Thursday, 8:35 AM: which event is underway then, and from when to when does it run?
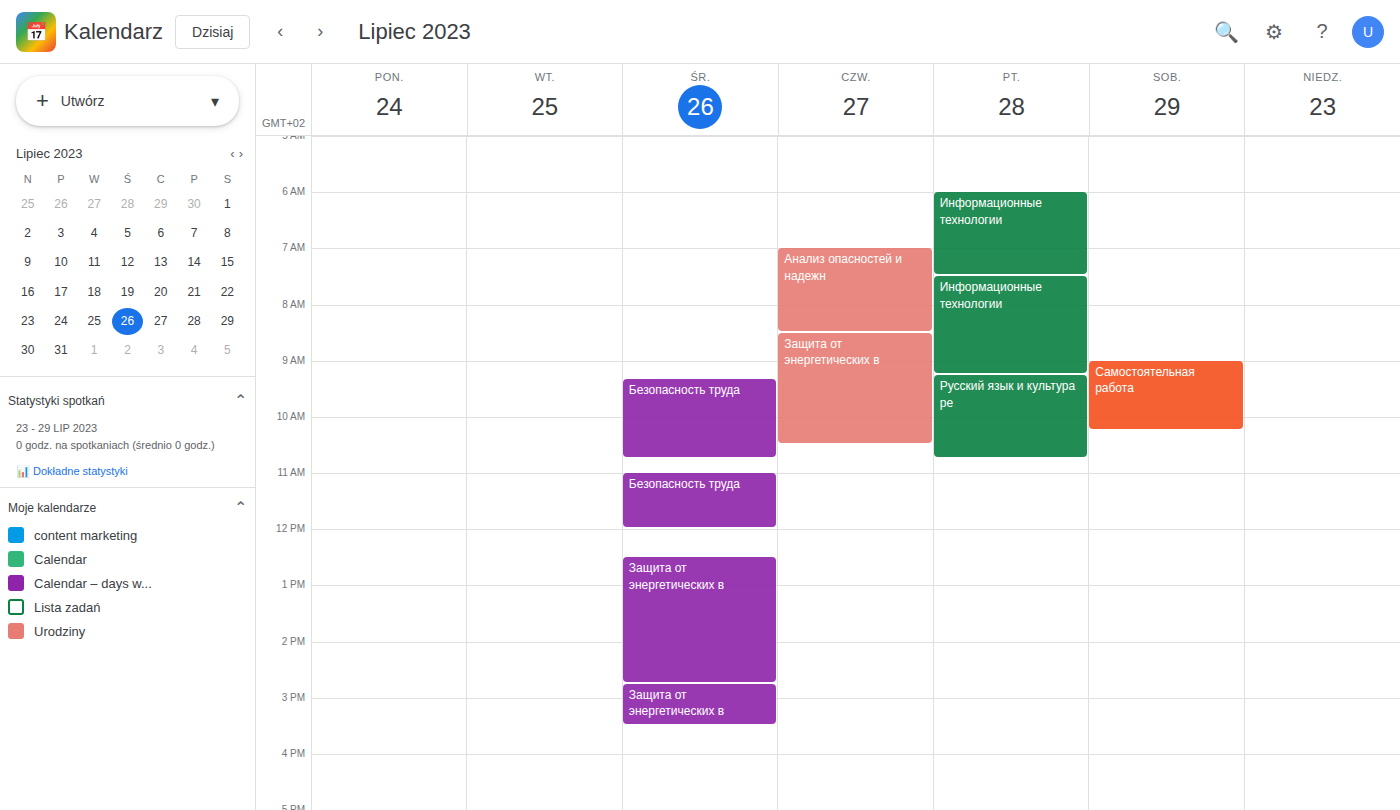
"Защита от энергетических в", 8:30 AM to 10:30 AM